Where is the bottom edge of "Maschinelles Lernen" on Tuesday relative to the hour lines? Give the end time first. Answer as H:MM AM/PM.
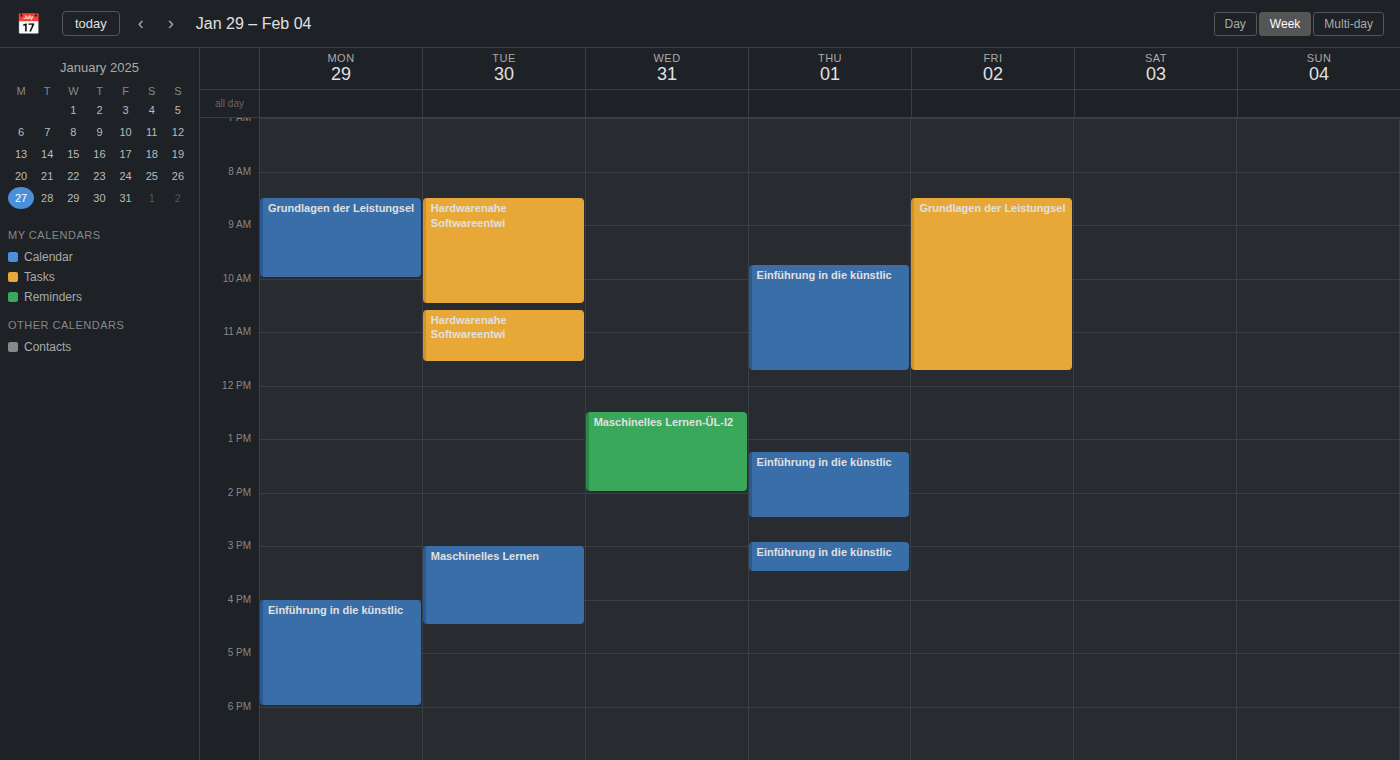
4:30 PM -- halfway between the 4 PM and 5 PM lines.